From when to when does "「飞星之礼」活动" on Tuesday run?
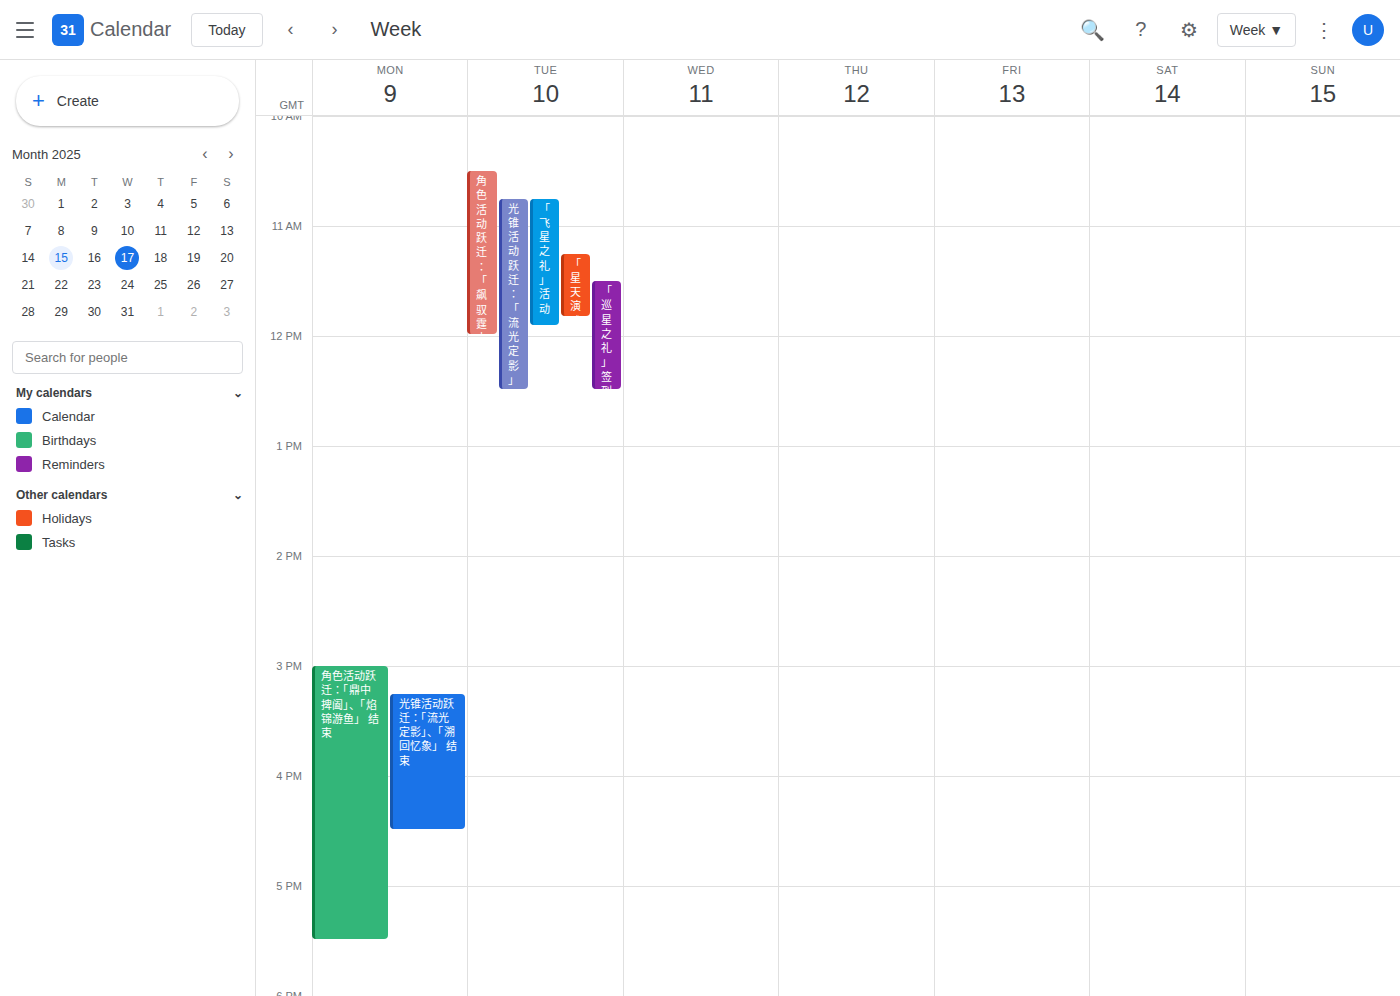
10:45 AM to 11:55 AM